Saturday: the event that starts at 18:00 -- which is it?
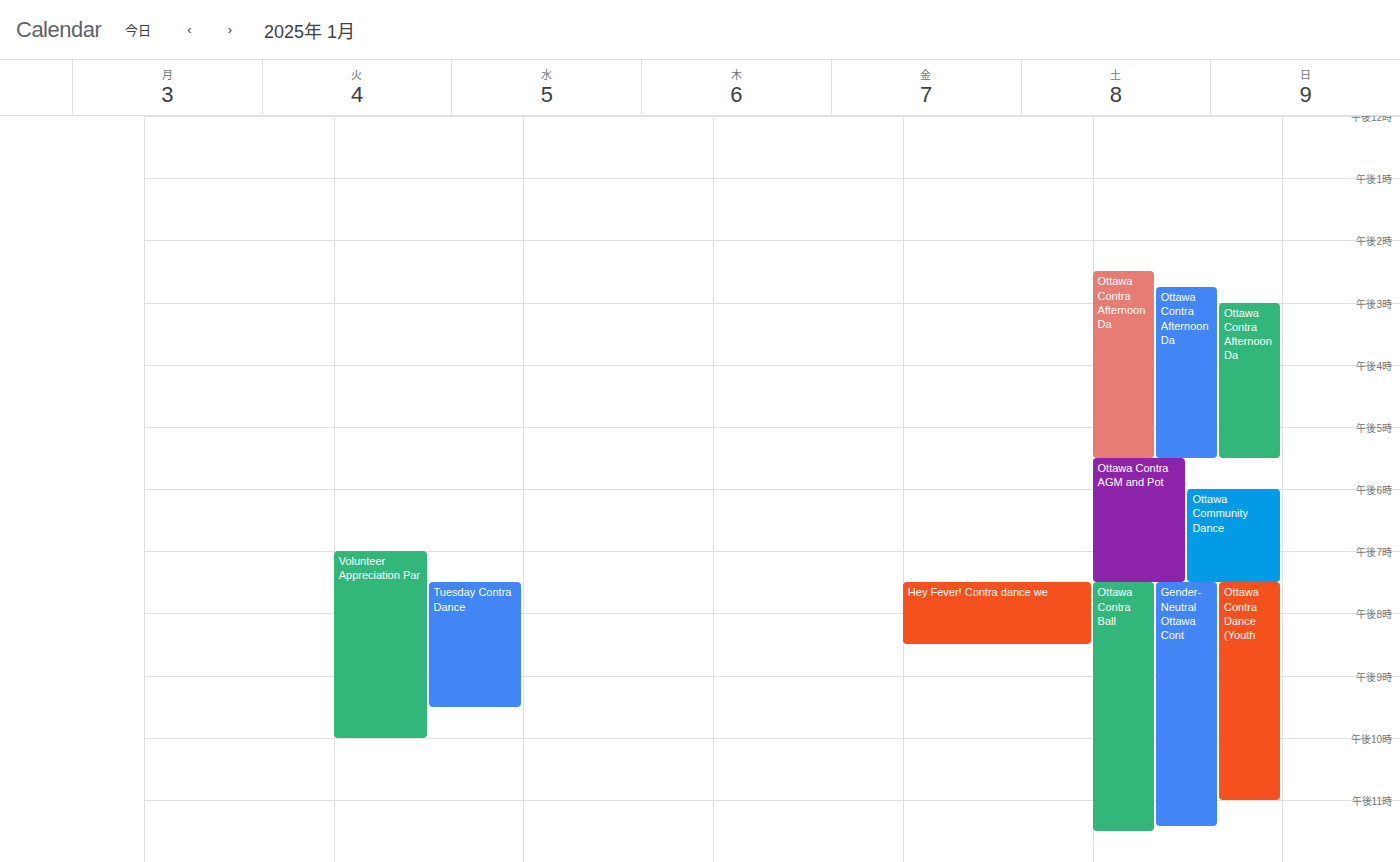
"Ottawa Community Dance"